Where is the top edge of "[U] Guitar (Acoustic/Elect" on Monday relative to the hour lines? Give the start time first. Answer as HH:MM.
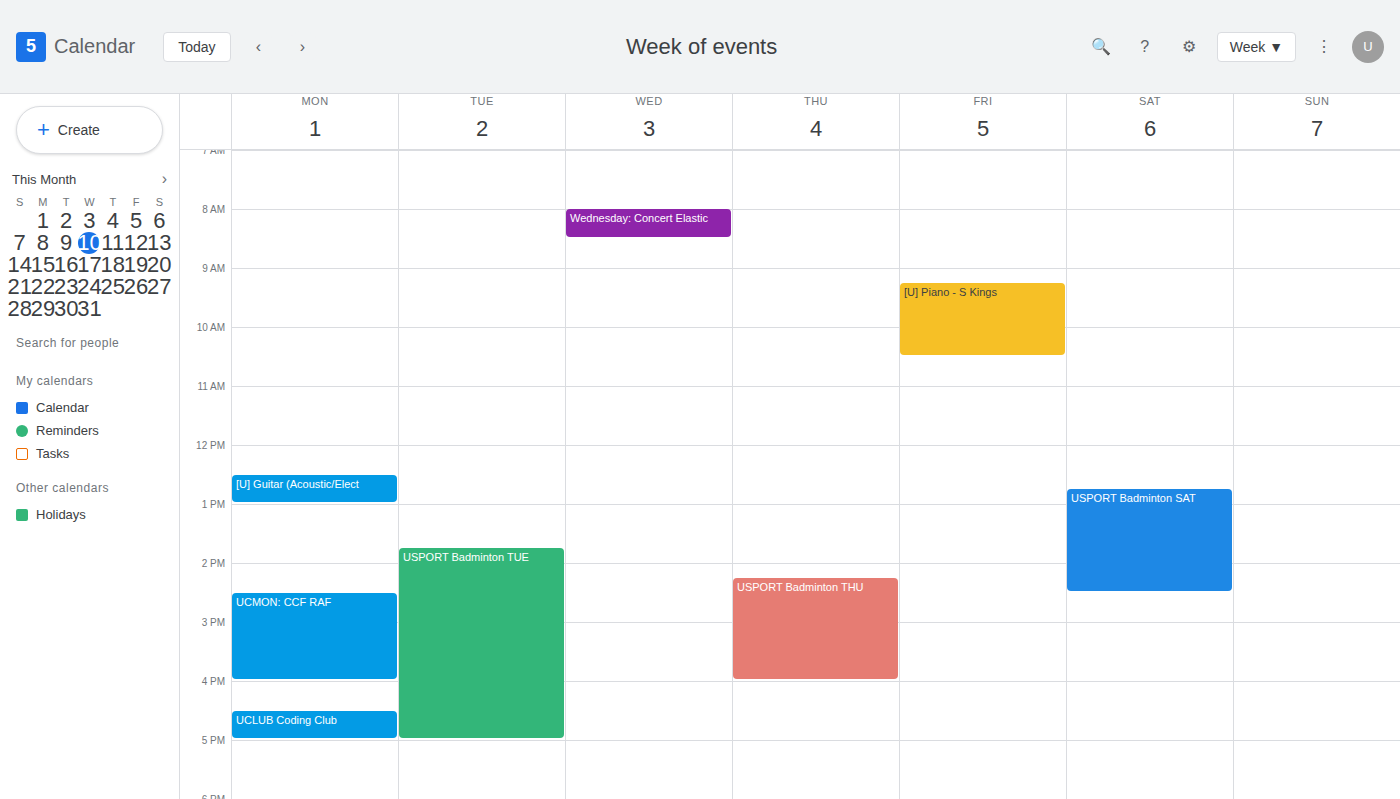
12:30 -- halfway between the 12:00 and 13:00 lines.